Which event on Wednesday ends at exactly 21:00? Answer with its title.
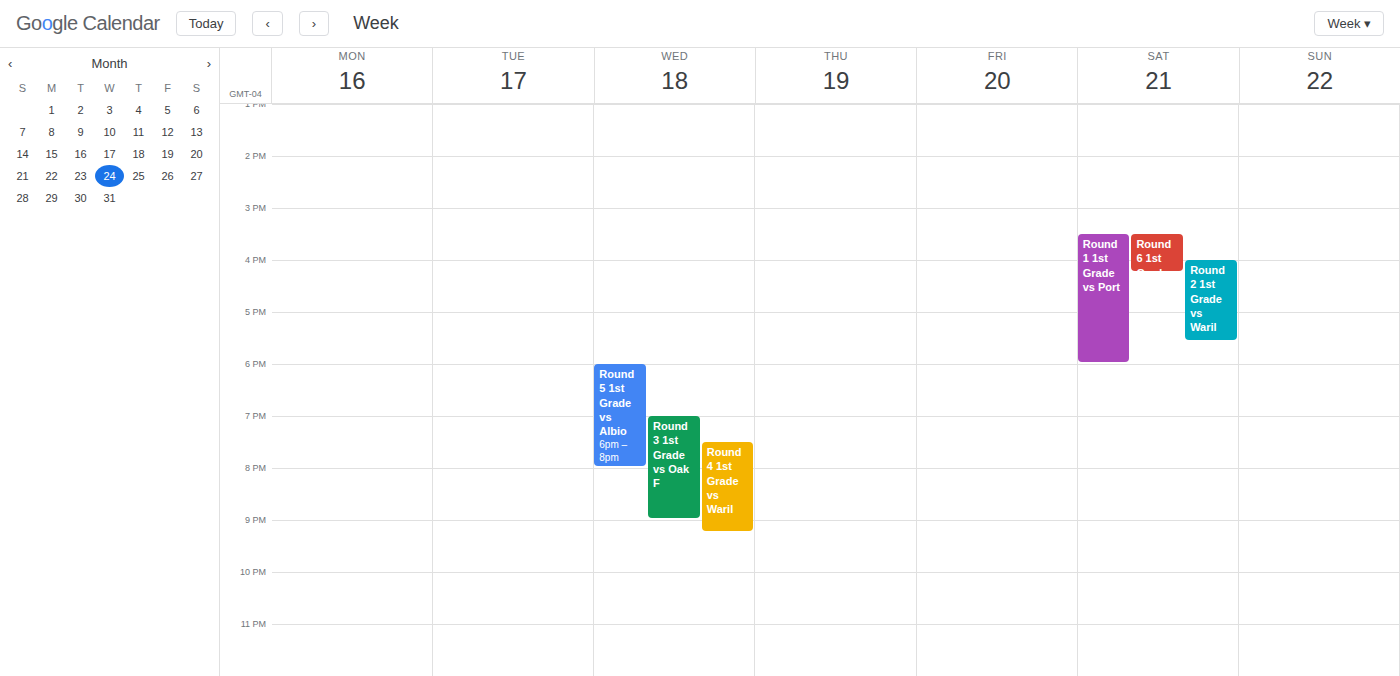
"Round 3 1st Grade vs Oak F"